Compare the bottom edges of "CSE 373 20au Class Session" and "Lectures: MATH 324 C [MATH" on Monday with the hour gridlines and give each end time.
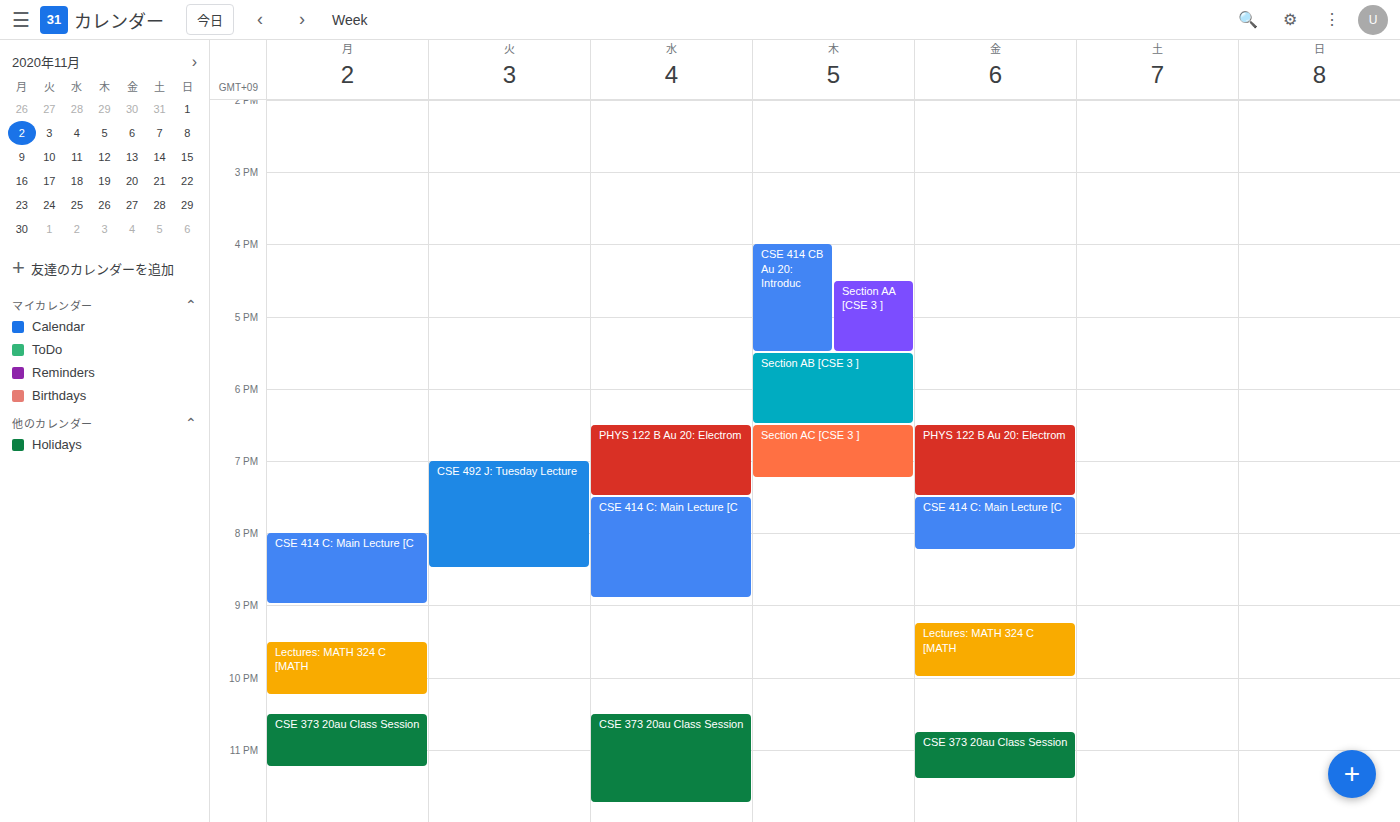
"CSE 373 20au Class Session": 11:15 PM, neither: a quarter of the way from the 11 PM line to the 12 AM line. "Lectures: MATH 324 C [MATH": 10:15 PM, neither: a quarter of the way from the 10 PM line to the 11 PM line.